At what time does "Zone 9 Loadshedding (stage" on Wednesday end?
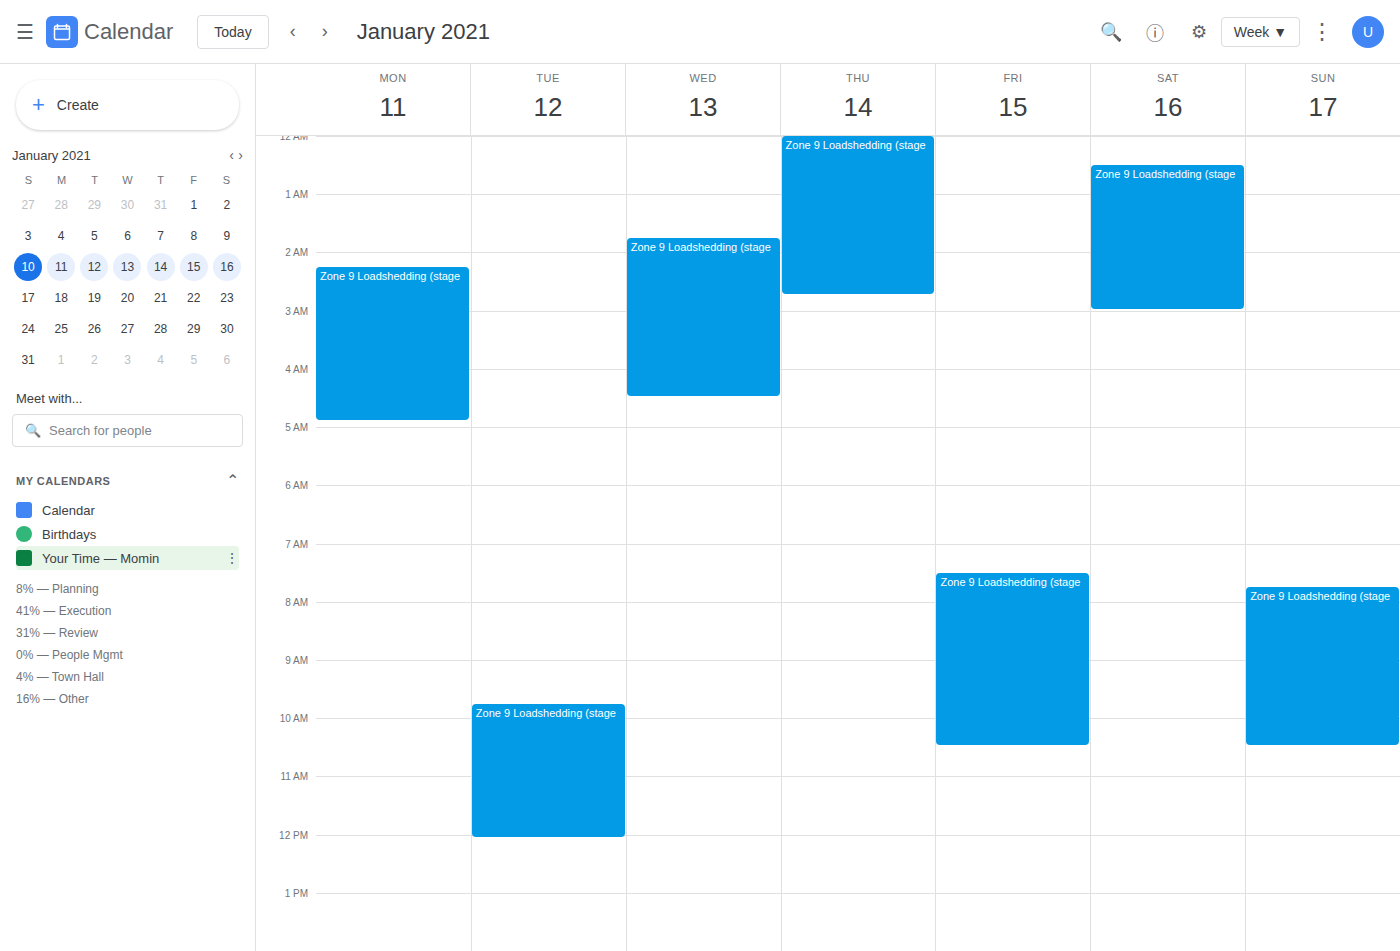
4:30 AM